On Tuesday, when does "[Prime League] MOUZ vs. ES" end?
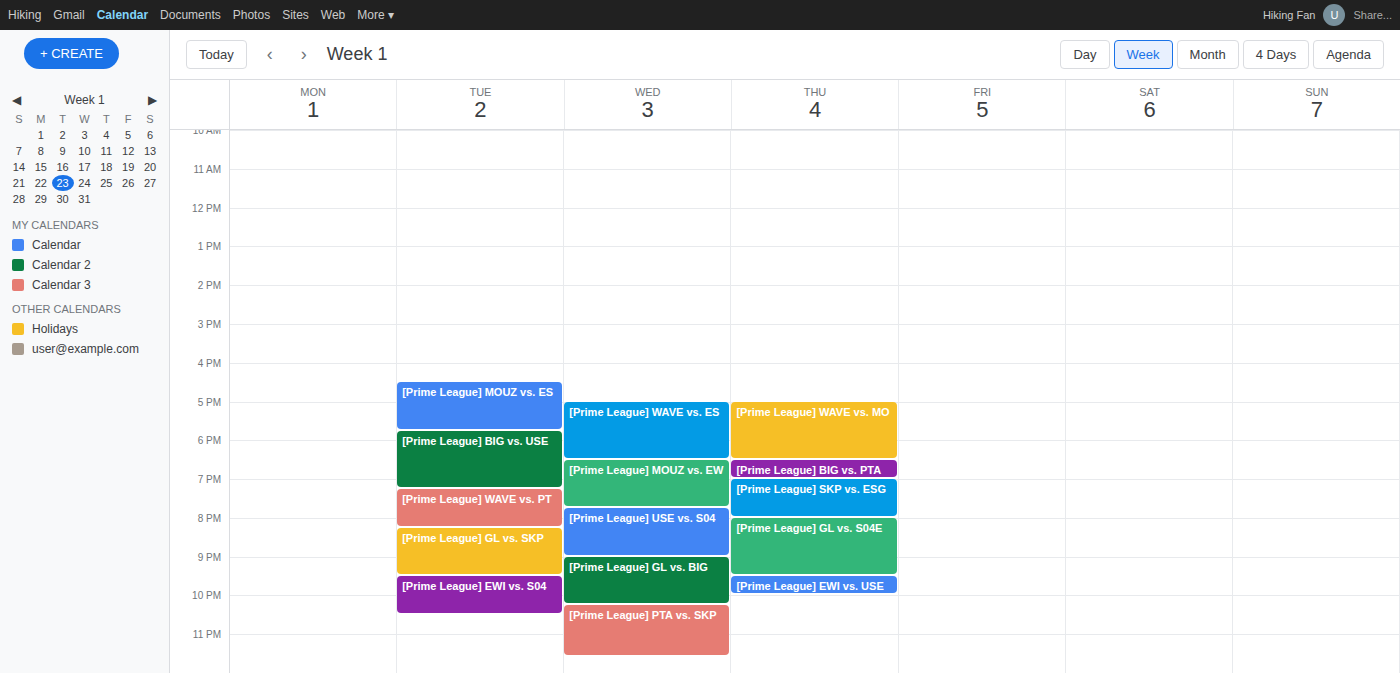
17:45